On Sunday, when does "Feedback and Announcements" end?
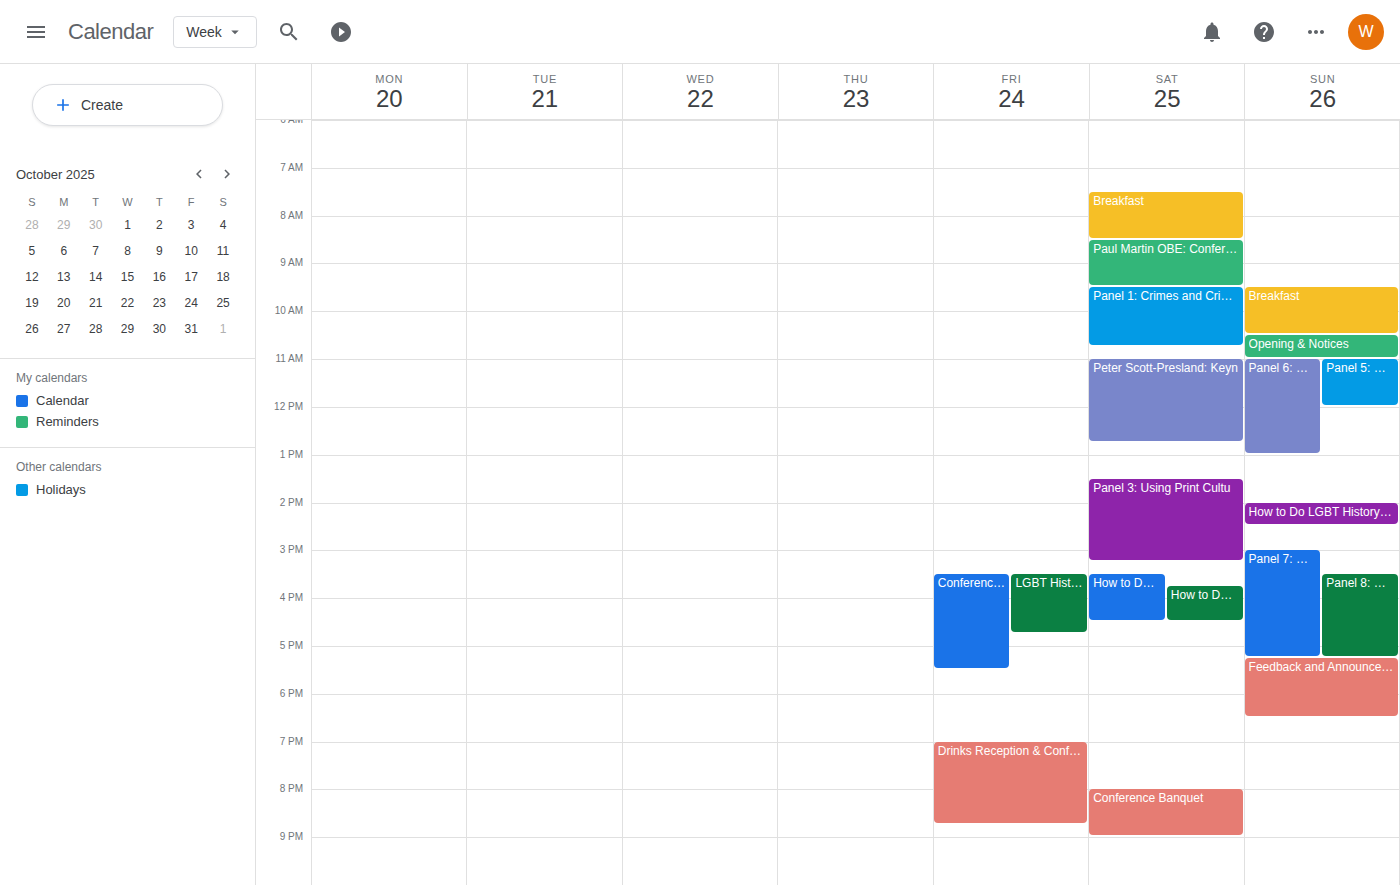
6:30 PM